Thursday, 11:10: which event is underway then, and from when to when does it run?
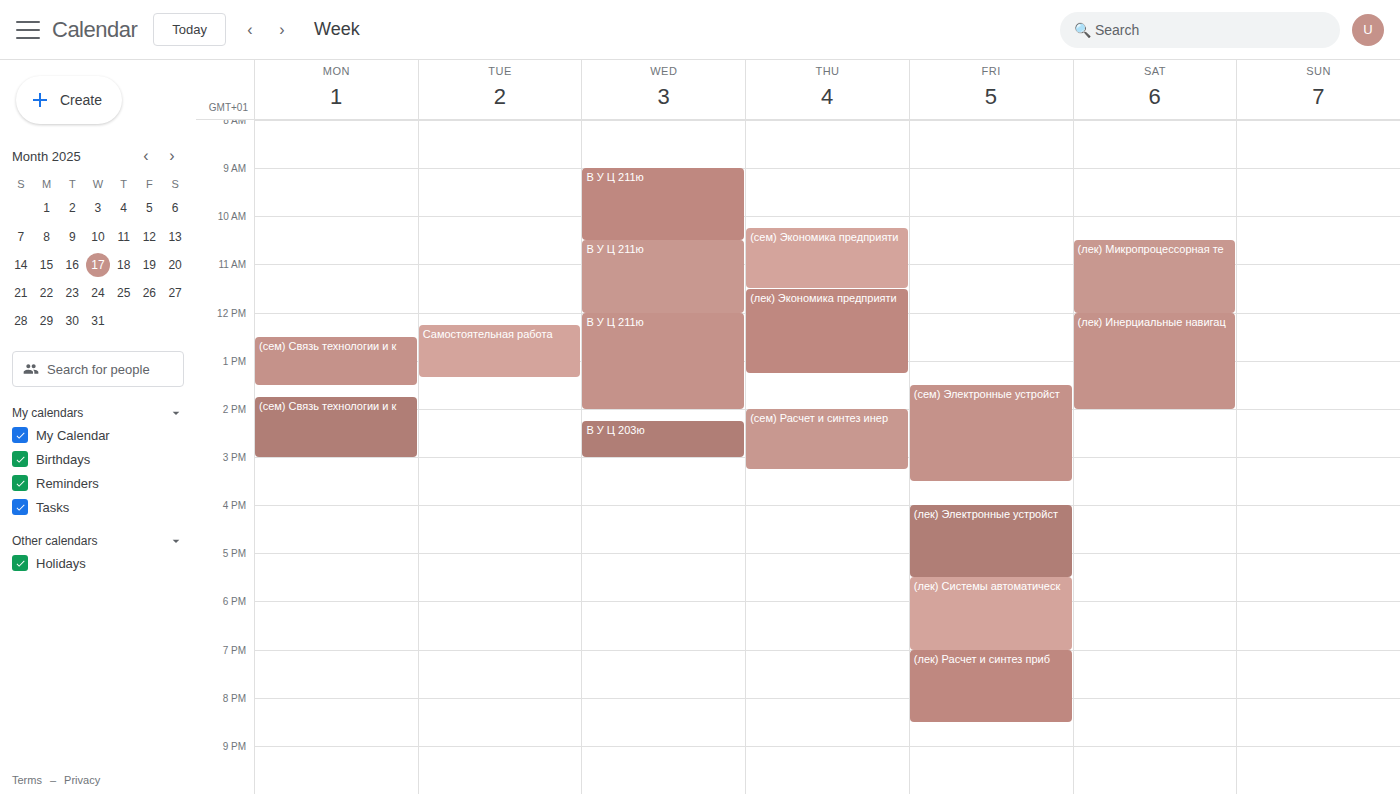
"(сем) Экономика предприяти", 10:15 to 11:30